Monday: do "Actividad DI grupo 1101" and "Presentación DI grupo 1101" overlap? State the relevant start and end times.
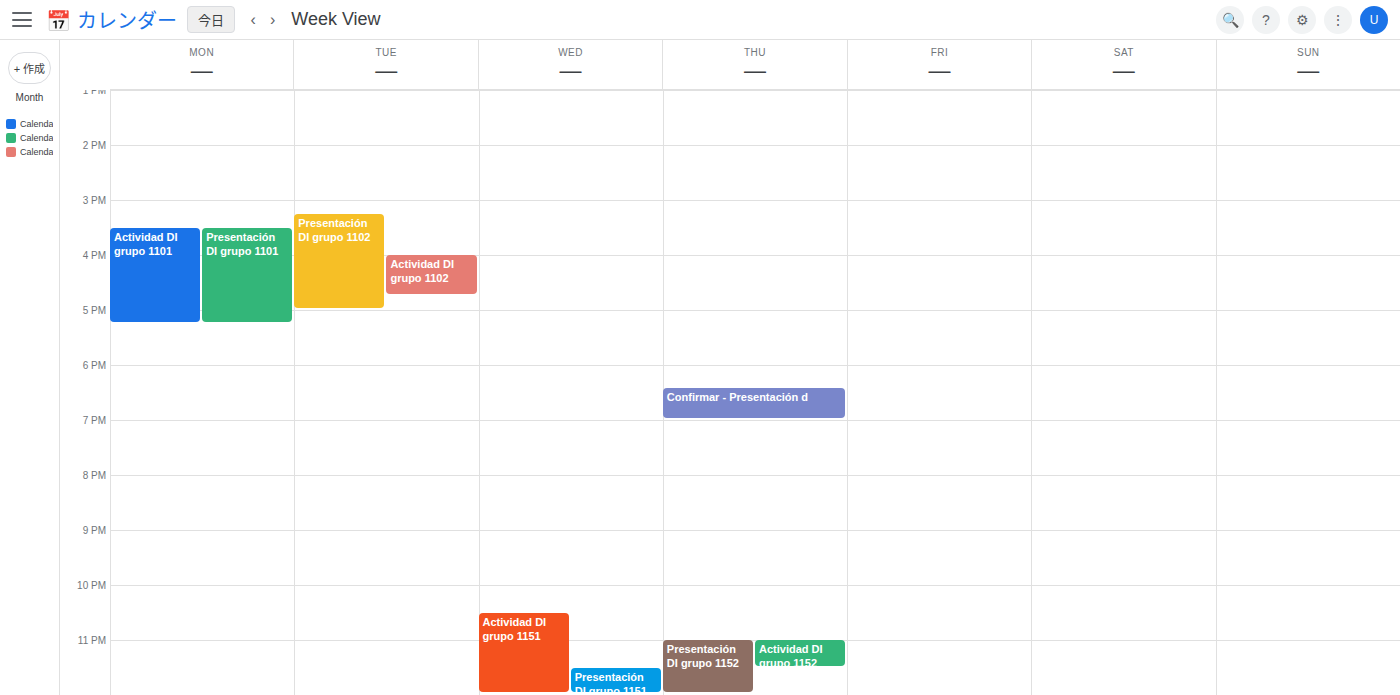
"Actividad DI grupo 1101" runs 3:30 PM to 5:15 PM, inside "Presentación DI grupo 1101" -- they overlap.